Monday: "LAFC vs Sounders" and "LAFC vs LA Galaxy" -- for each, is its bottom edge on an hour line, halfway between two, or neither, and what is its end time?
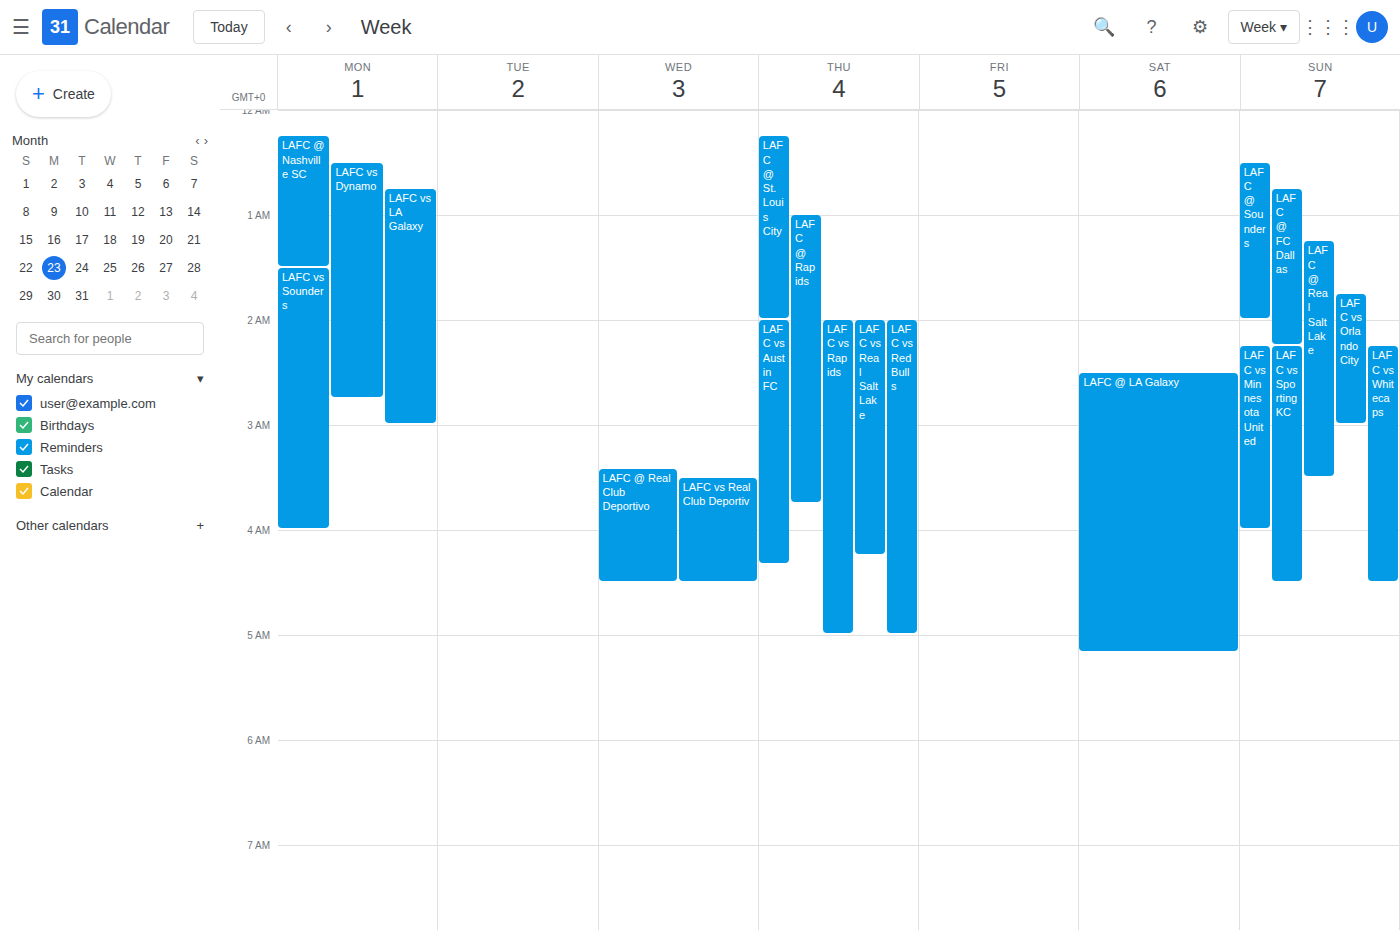
"LAFC vs Sounders": 4:00 AM, exactly on the 4 AM line. "LAFC vs LA Galaxy": 3:00 AM, exactly on the 3 AM line.